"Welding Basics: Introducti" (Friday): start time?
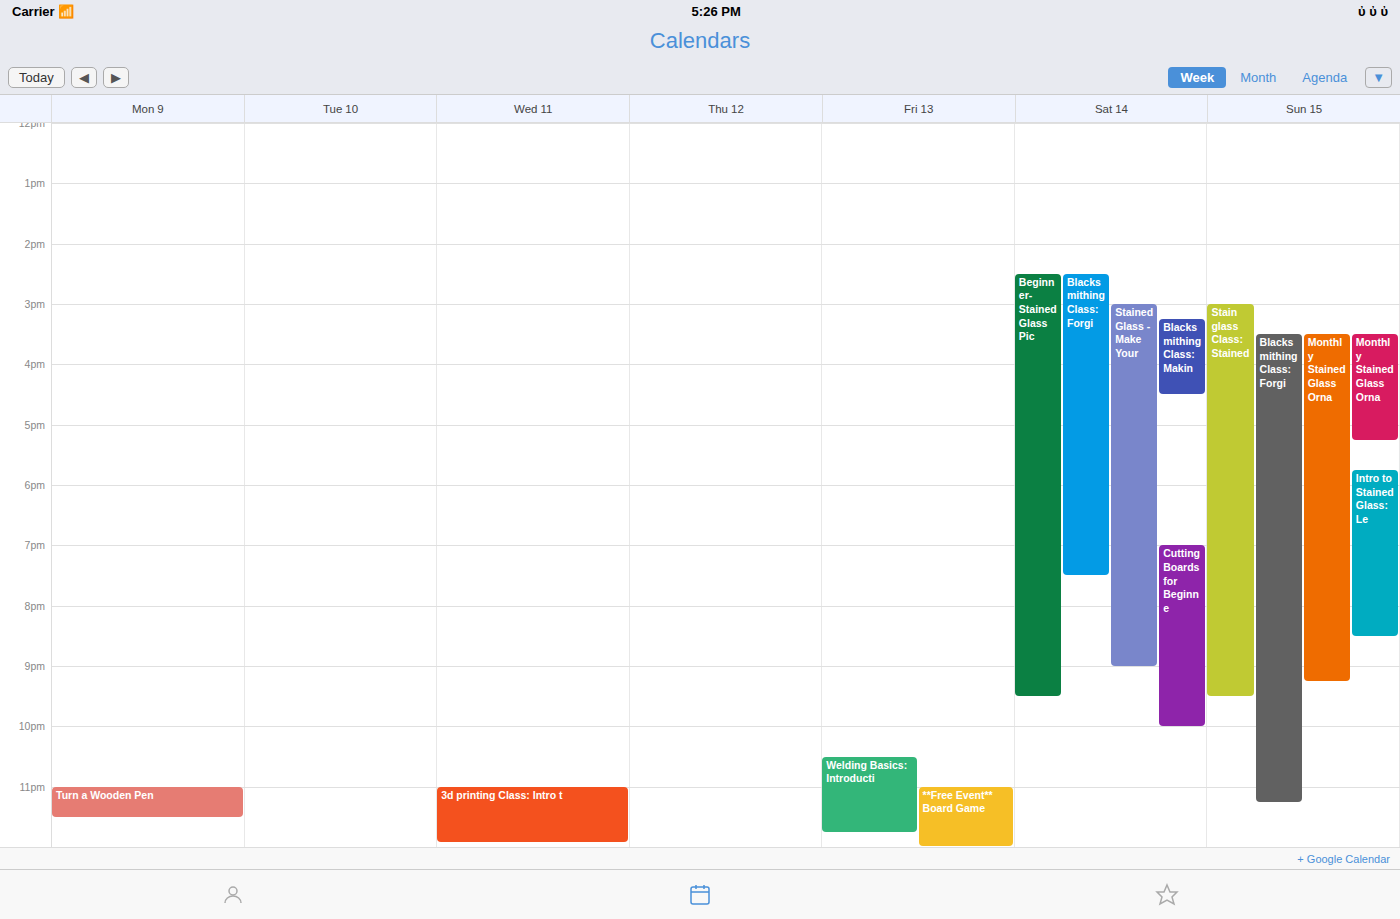
22:30